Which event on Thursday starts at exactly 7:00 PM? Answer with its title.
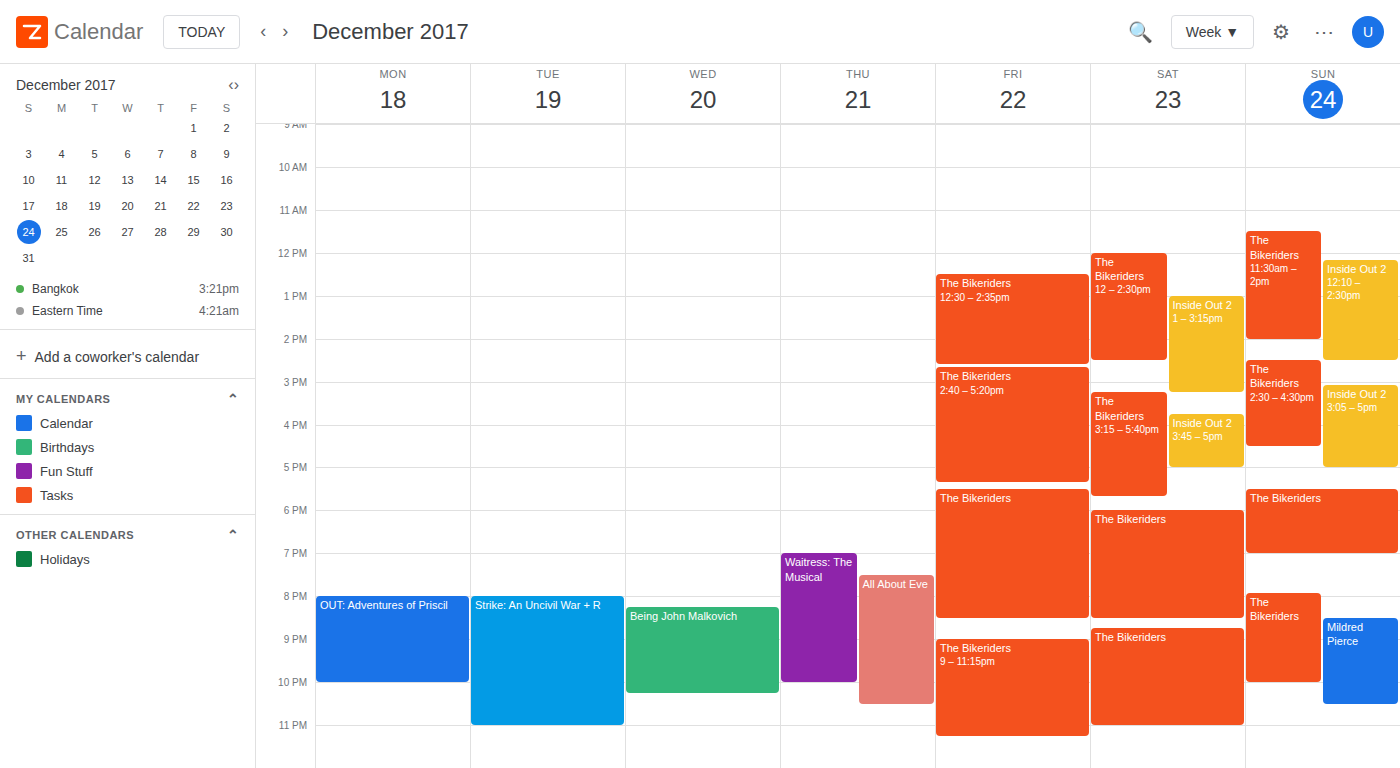
"Waitress: The Musical"